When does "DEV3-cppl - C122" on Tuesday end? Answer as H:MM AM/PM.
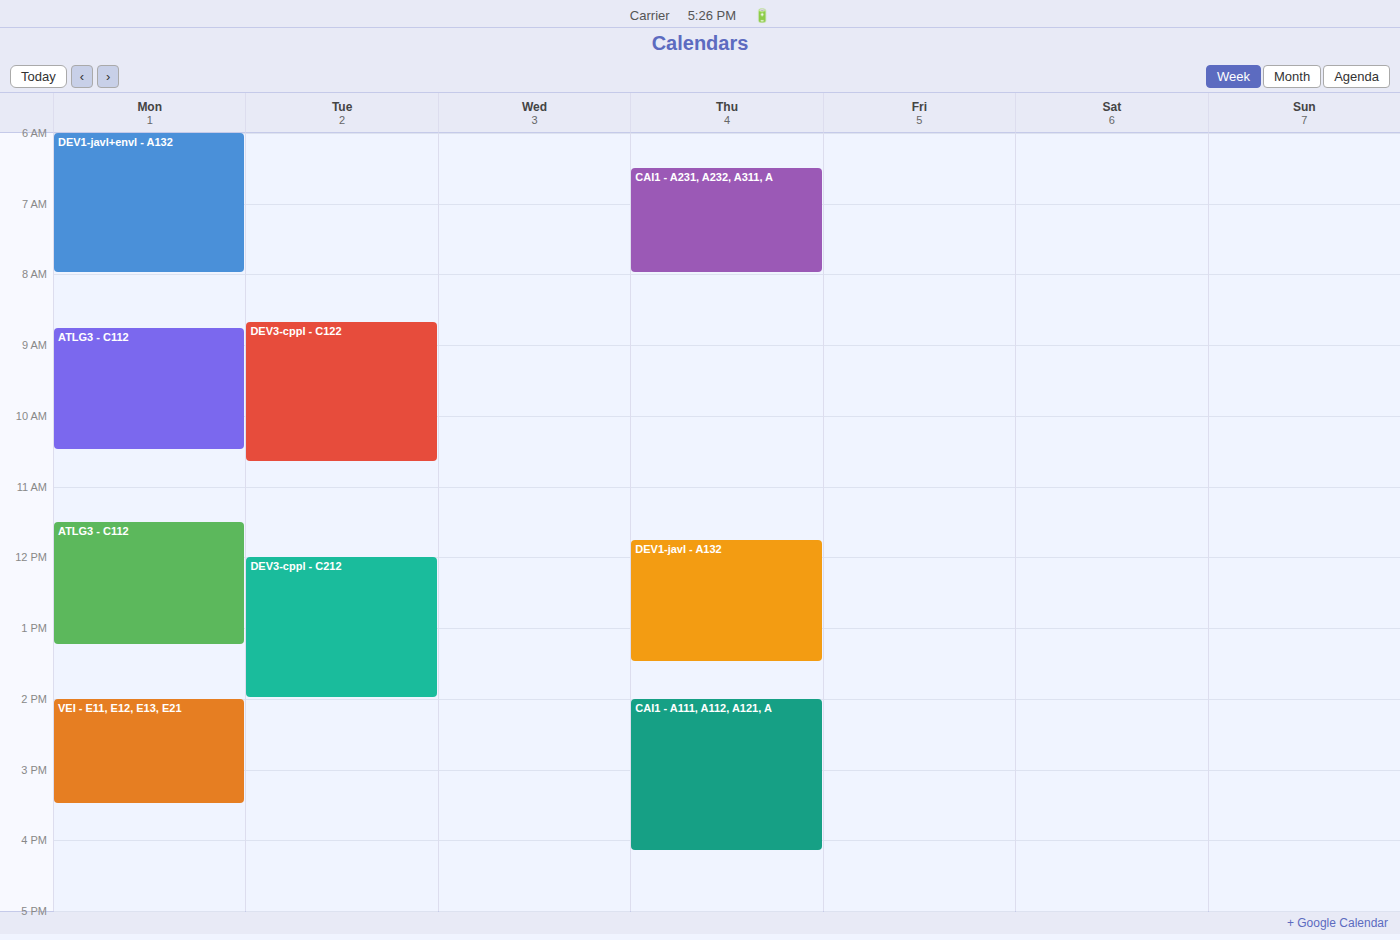
10:40 AM